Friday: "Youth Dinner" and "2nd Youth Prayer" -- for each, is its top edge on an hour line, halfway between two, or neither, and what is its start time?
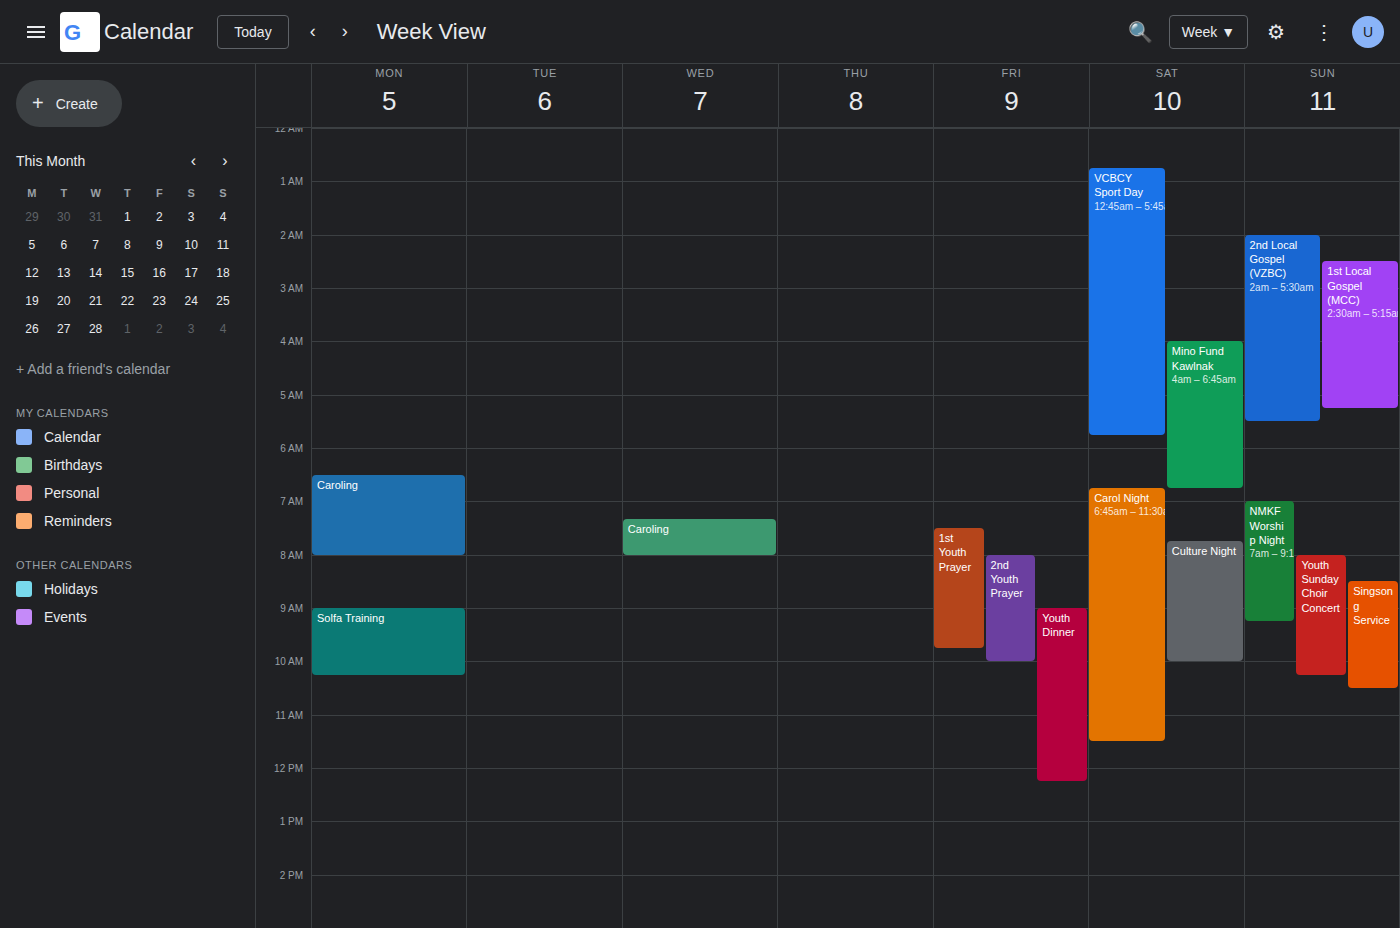
"Youth Dinner": 9:00 AM, exactly on the 9 AM line. "2nd Youth Prayer": 8:00 AM, exactly on the 8 AM line.